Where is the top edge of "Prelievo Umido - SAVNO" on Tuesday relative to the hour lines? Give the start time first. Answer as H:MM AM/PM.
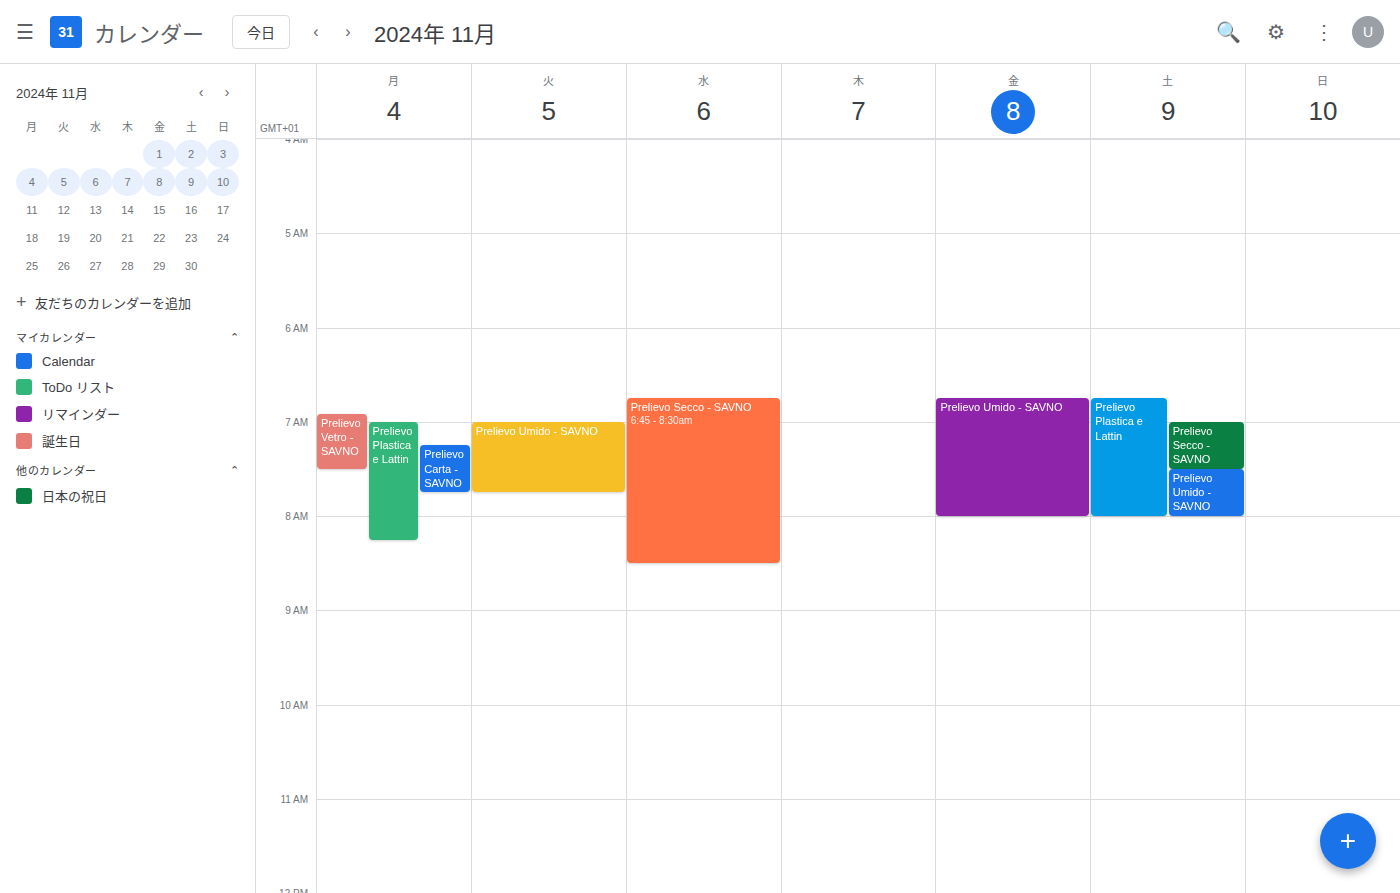
7:00 AM -- exactly on the 7 AM line.